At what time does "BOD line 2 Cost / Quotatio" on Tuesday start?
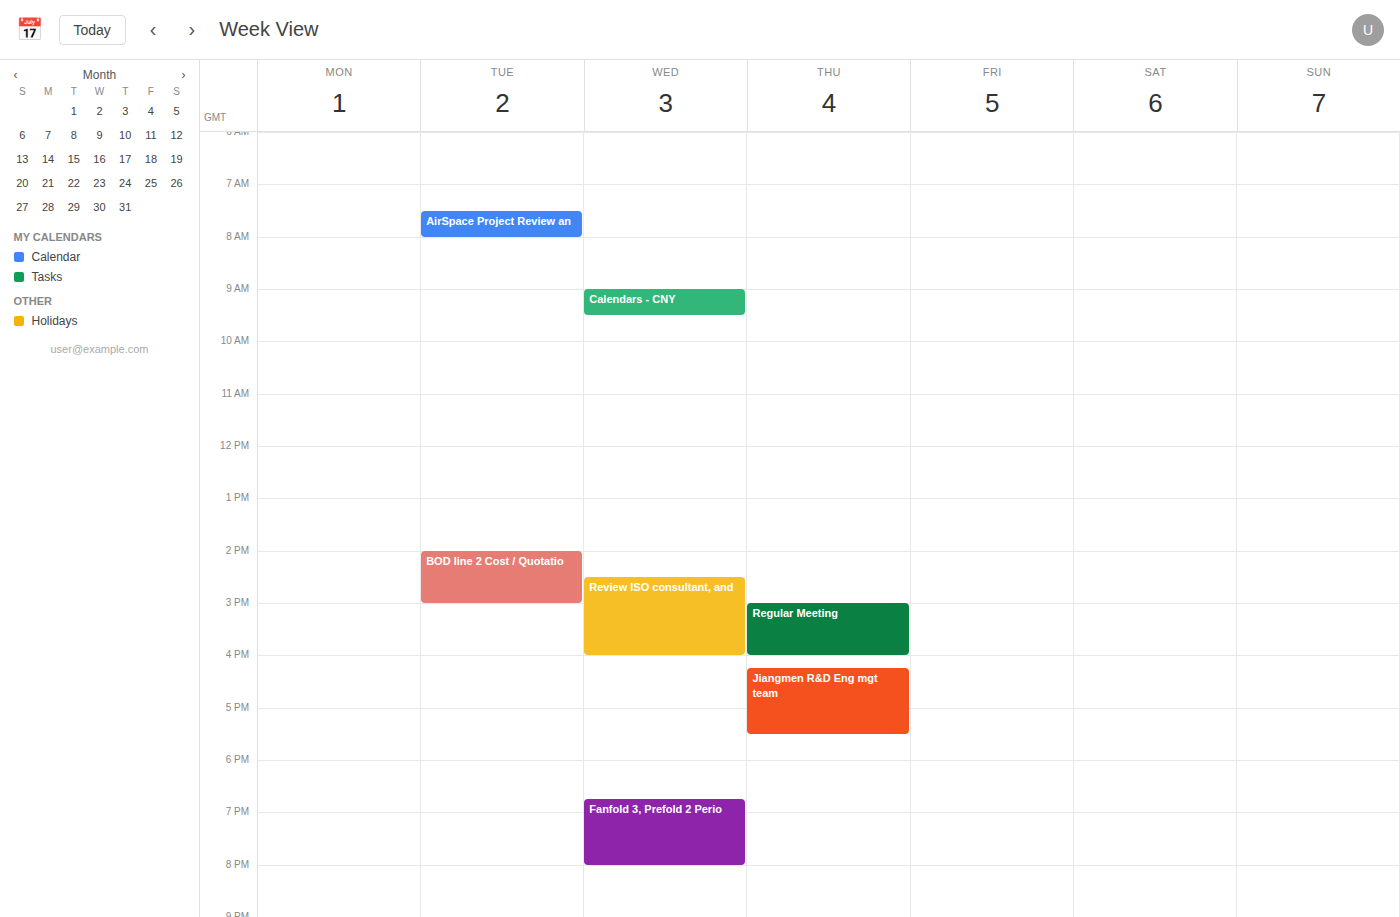
2:00 PM